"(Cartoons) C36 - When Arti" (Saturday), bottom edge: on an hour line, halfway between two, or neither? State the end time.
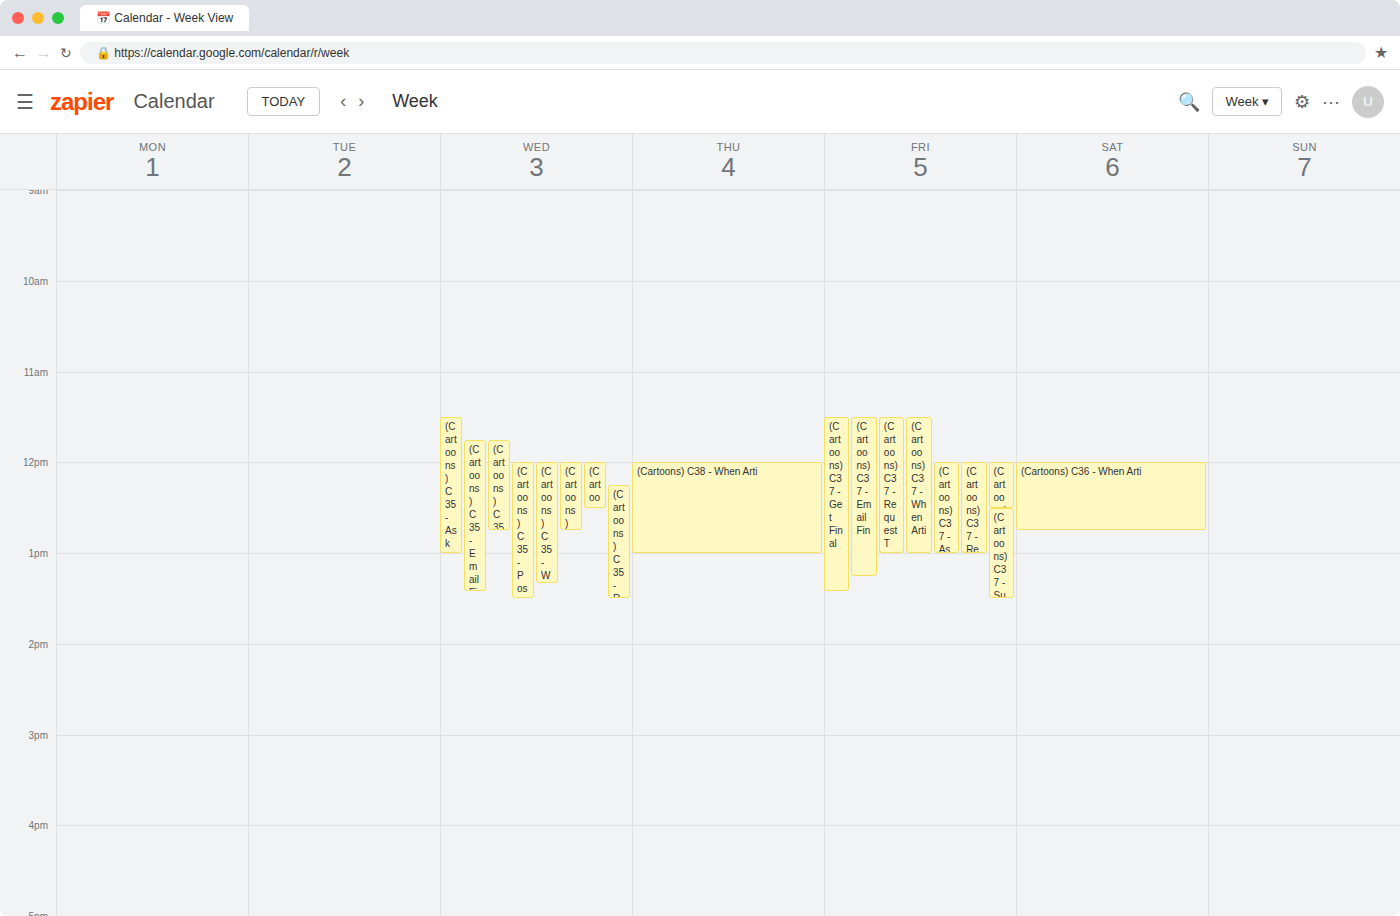
12:45 PM -- neither: three quarters of the way from the 12 PM line to the 1 PM line.